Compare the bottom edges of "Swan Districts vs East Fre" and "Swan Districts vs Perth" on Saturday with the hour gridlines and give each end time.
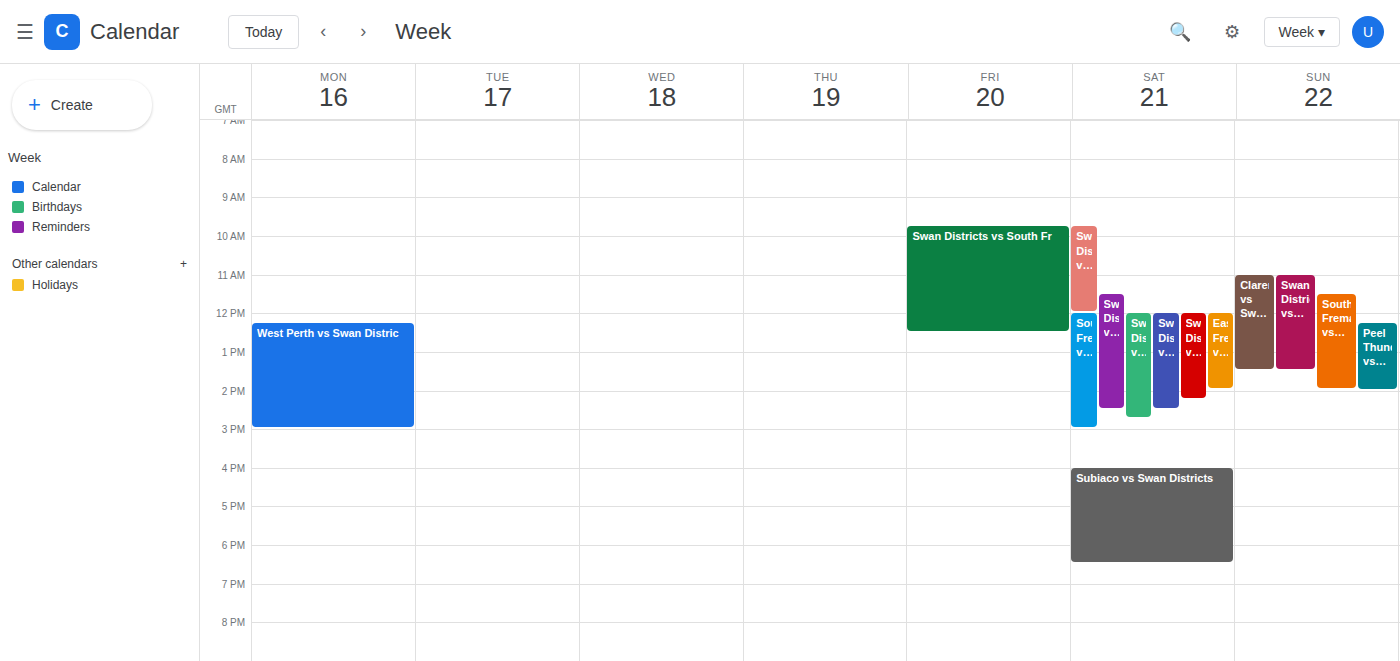
"Swan Districts vs East Fre": 2:30 PM, halfway between the 2 PM and 3 PM lines. "Swan Districts vs Perth": 2:45 PM, neither: three quarters of the way from the 2 PM line to the 3 PM line.